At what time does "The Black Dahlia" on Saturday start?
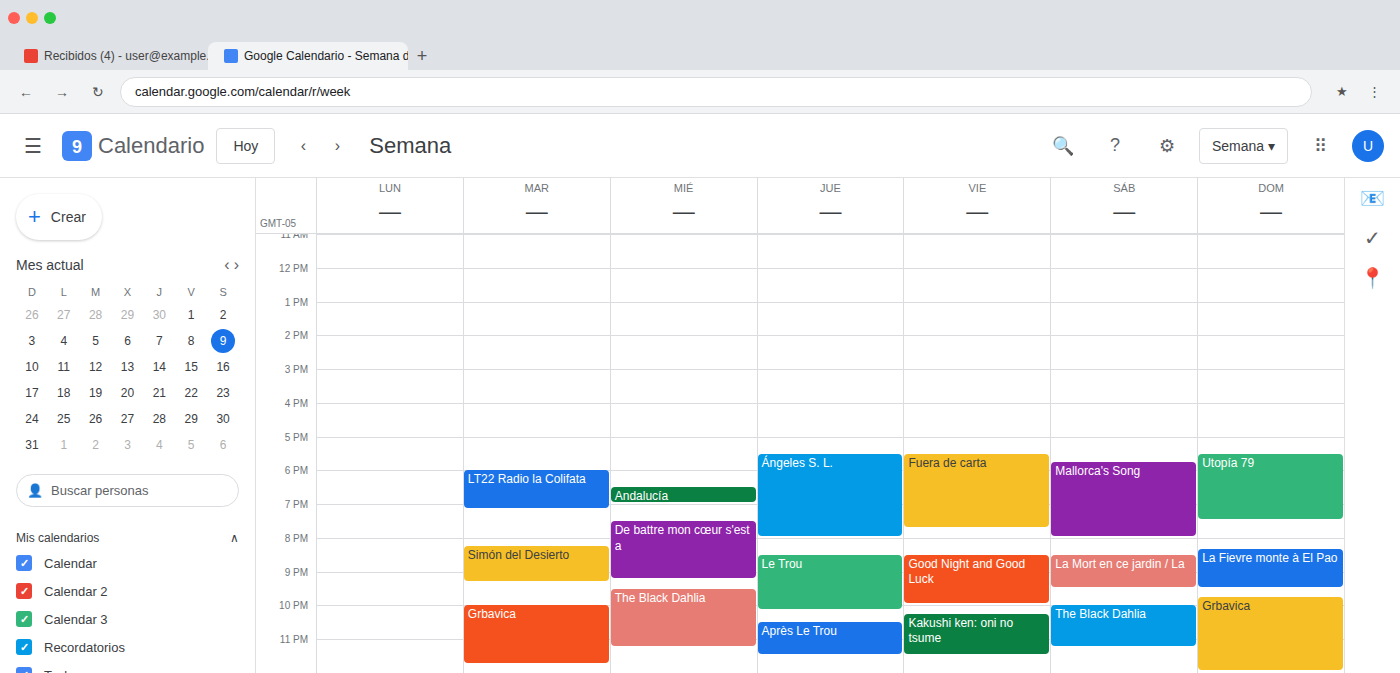
10:00 PM